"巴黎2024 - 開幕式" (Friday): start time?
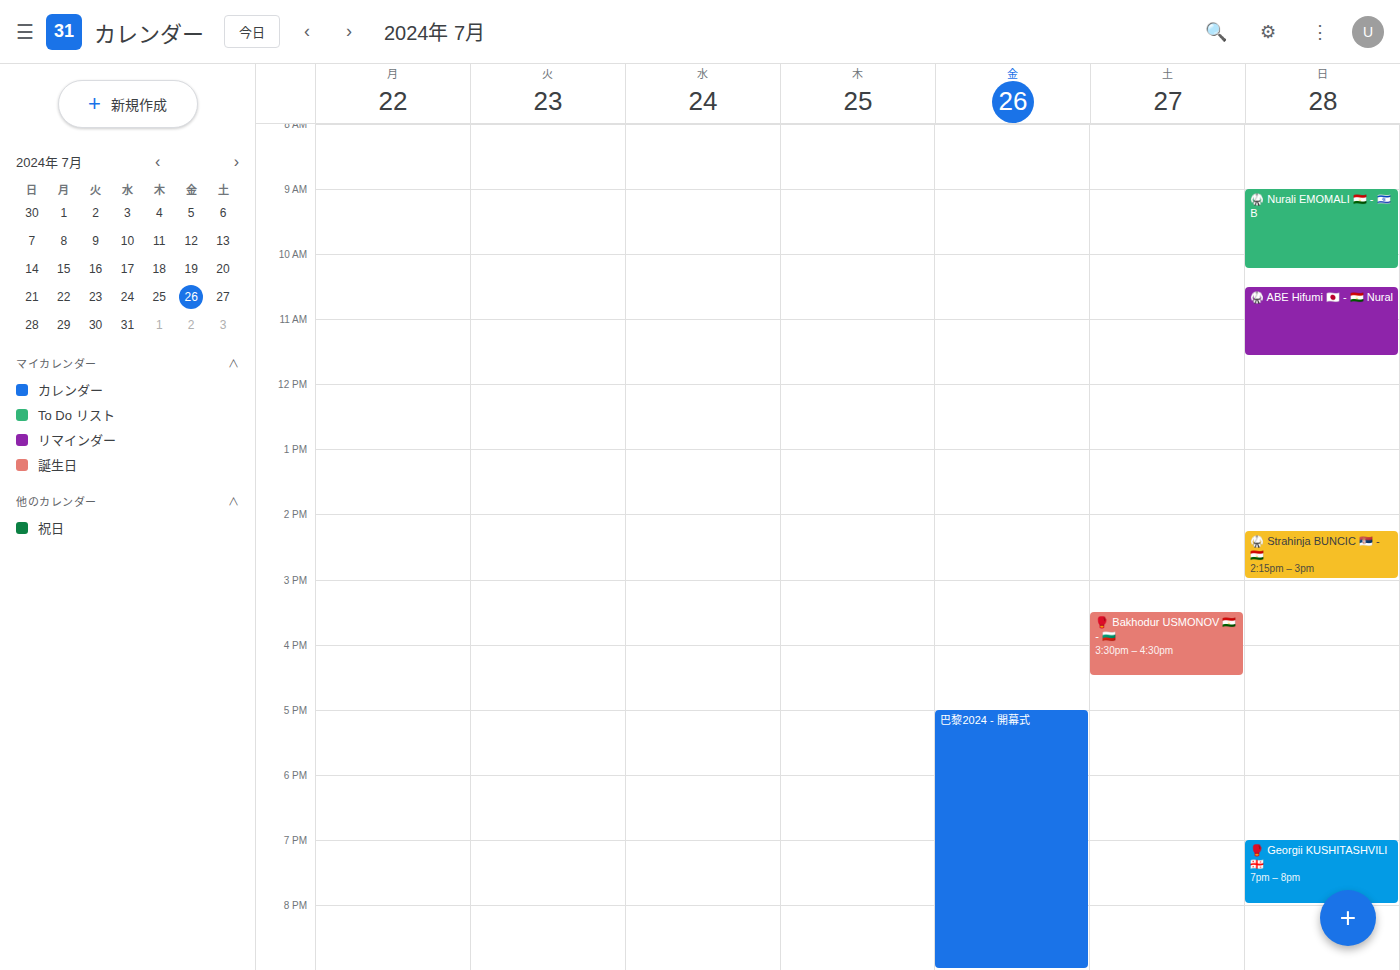
5:00 PM